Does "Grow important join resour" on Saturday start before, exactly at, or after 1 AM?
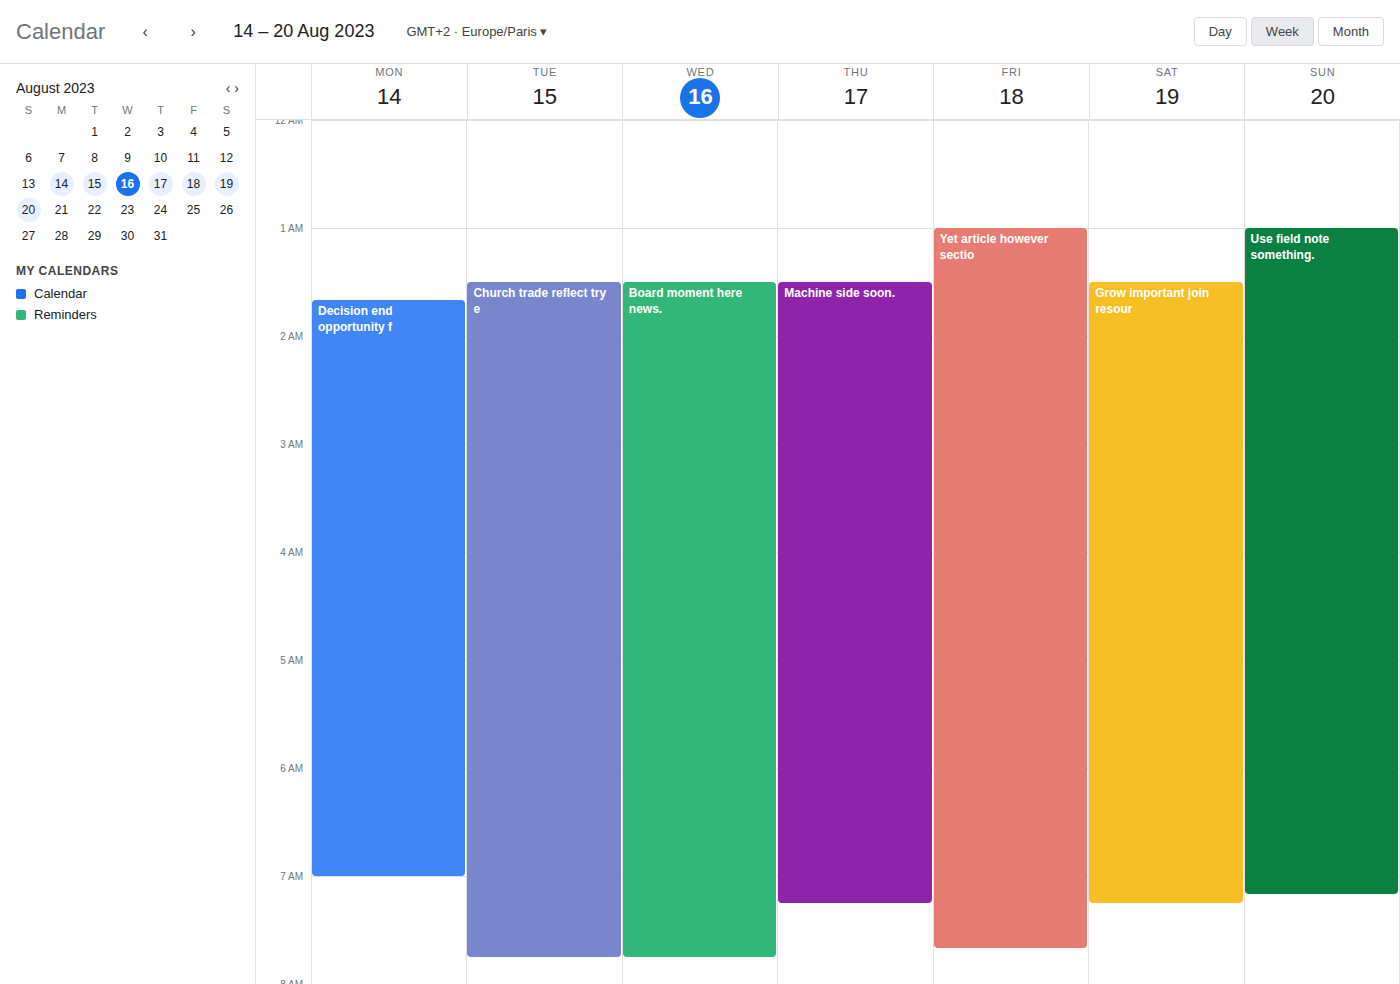
1:30 AM -- after 1 AM, 30 minutes below the 1 AM line.